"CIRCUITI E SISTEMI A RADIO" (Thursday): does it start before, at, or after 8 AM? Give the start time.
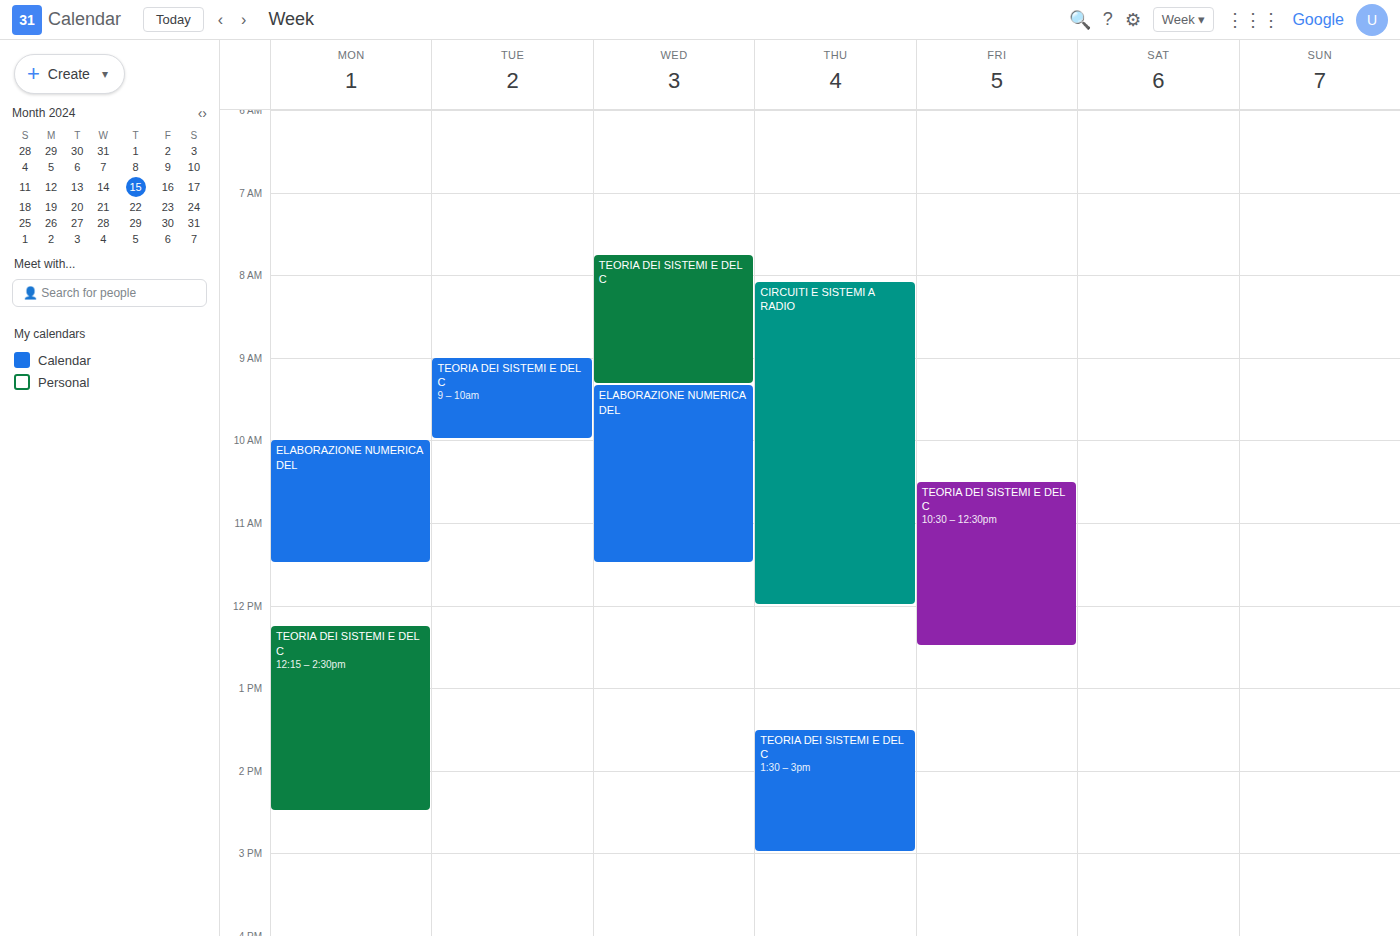
8:05 AM -- after 8 AM, 5 minutes below the 8 AM line.